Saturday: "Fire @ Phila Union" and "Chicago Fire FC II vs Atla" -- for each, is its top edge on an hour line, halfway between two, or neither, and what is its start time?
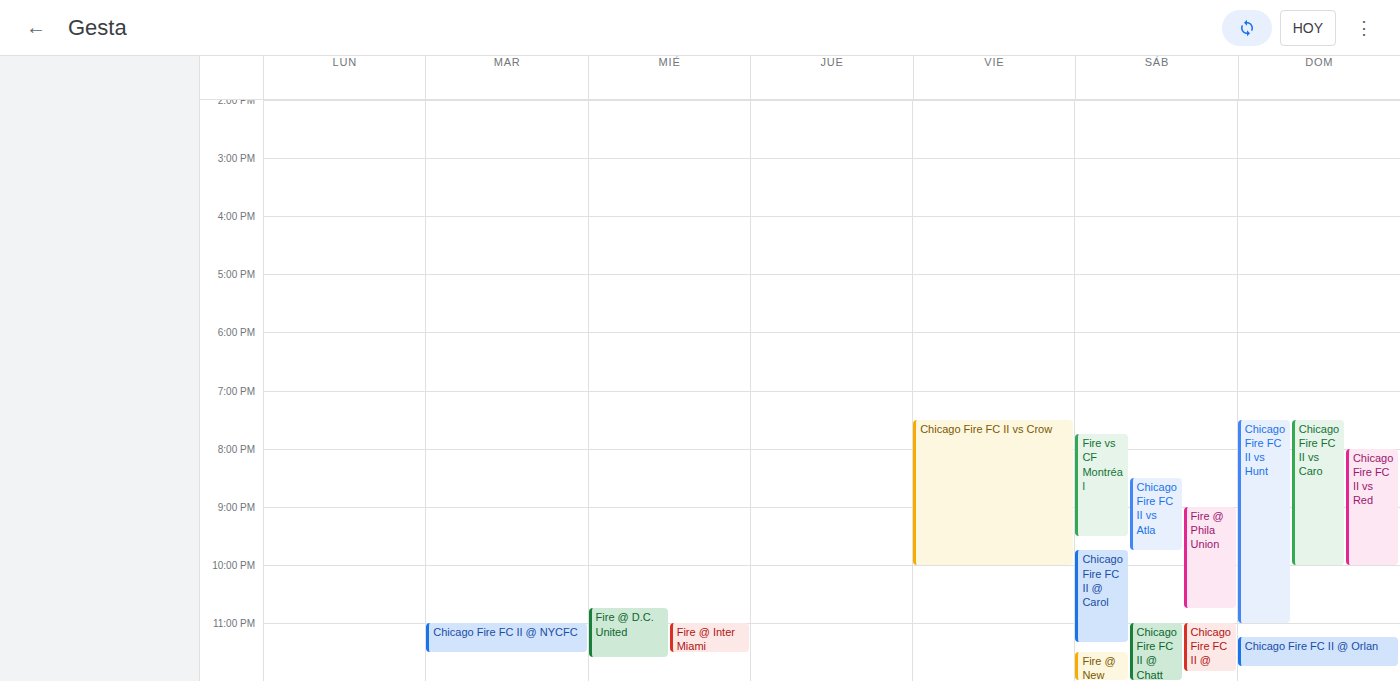
"Fire @ Phila Union": 9:00 PM, exactly on the 9 PM line. "Chicago Fire FC II vs Atla": 8:30 PM, halfway between the 8 PM and 9 PM lines.